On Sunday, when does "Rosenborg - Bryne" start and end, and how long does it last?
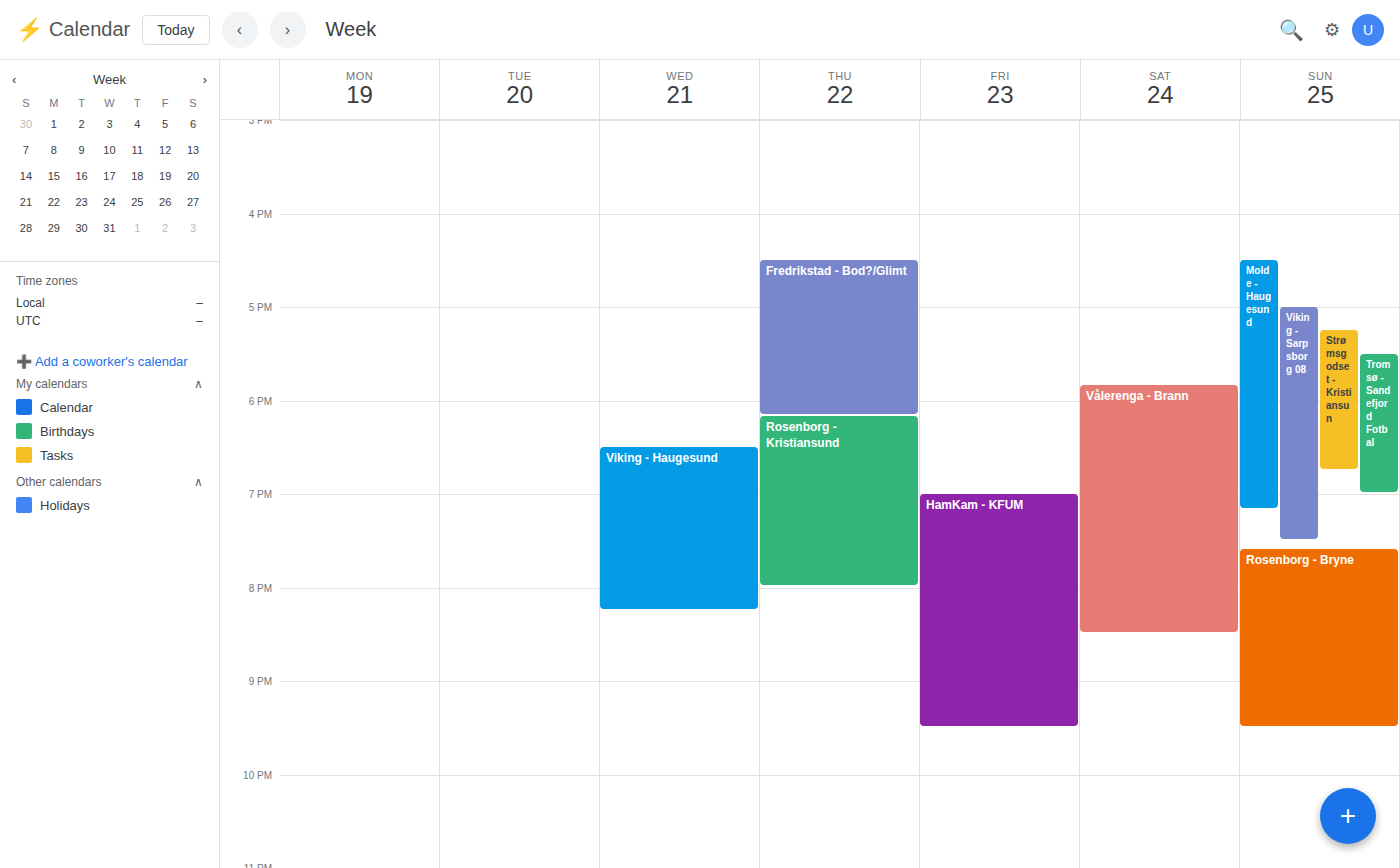
7:35 PM to 9:30 PM, 1 hour 55 minutes